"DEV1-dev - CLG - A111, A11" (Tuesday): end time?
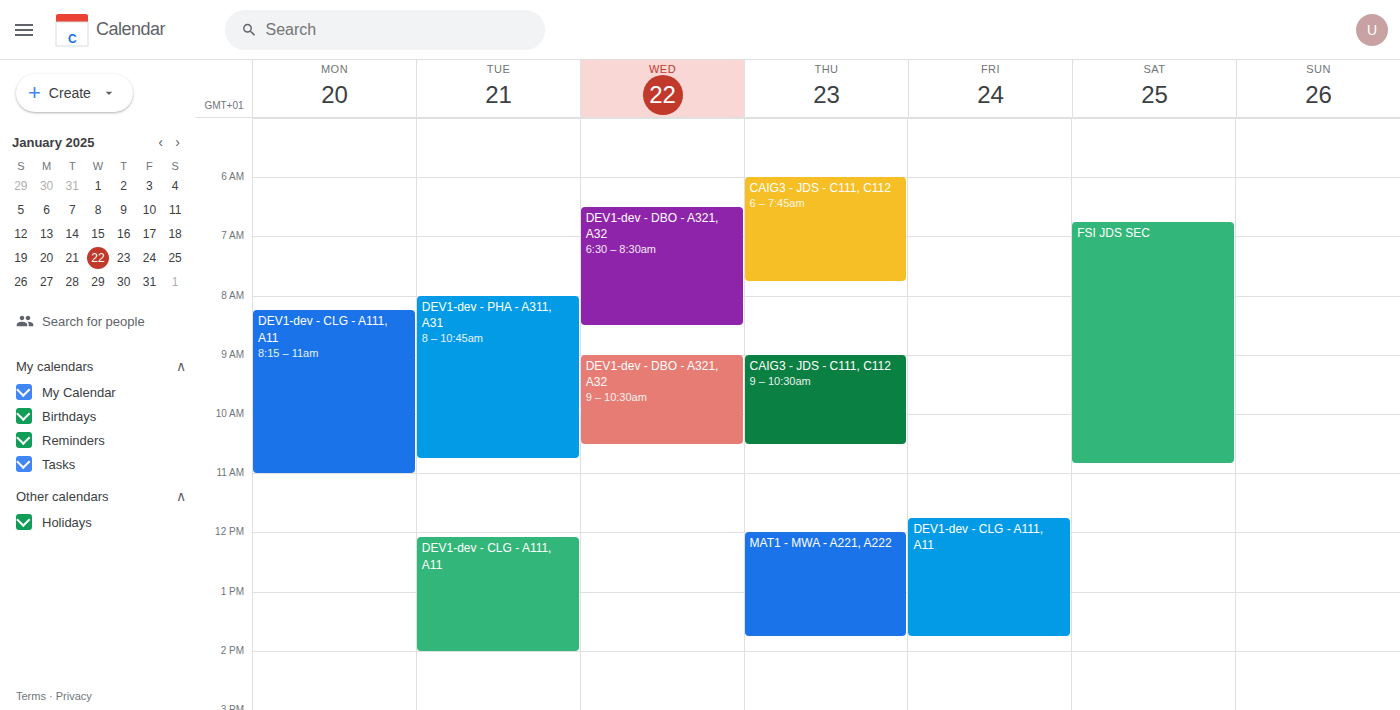
2:00 PM